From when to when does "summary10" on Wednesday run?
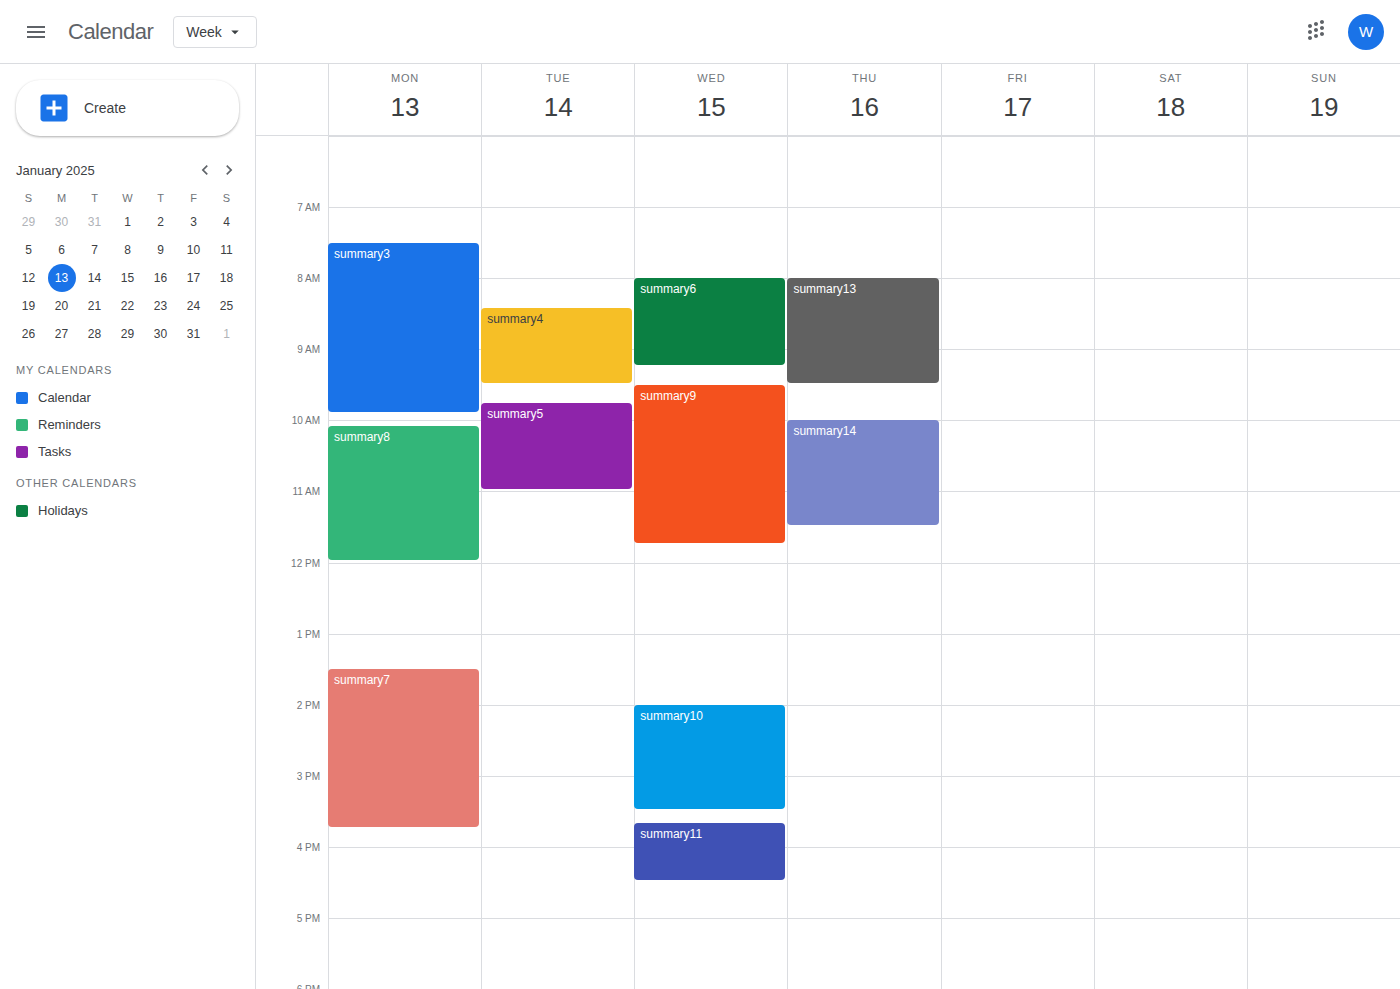
2:00 PM to 3:30 PM